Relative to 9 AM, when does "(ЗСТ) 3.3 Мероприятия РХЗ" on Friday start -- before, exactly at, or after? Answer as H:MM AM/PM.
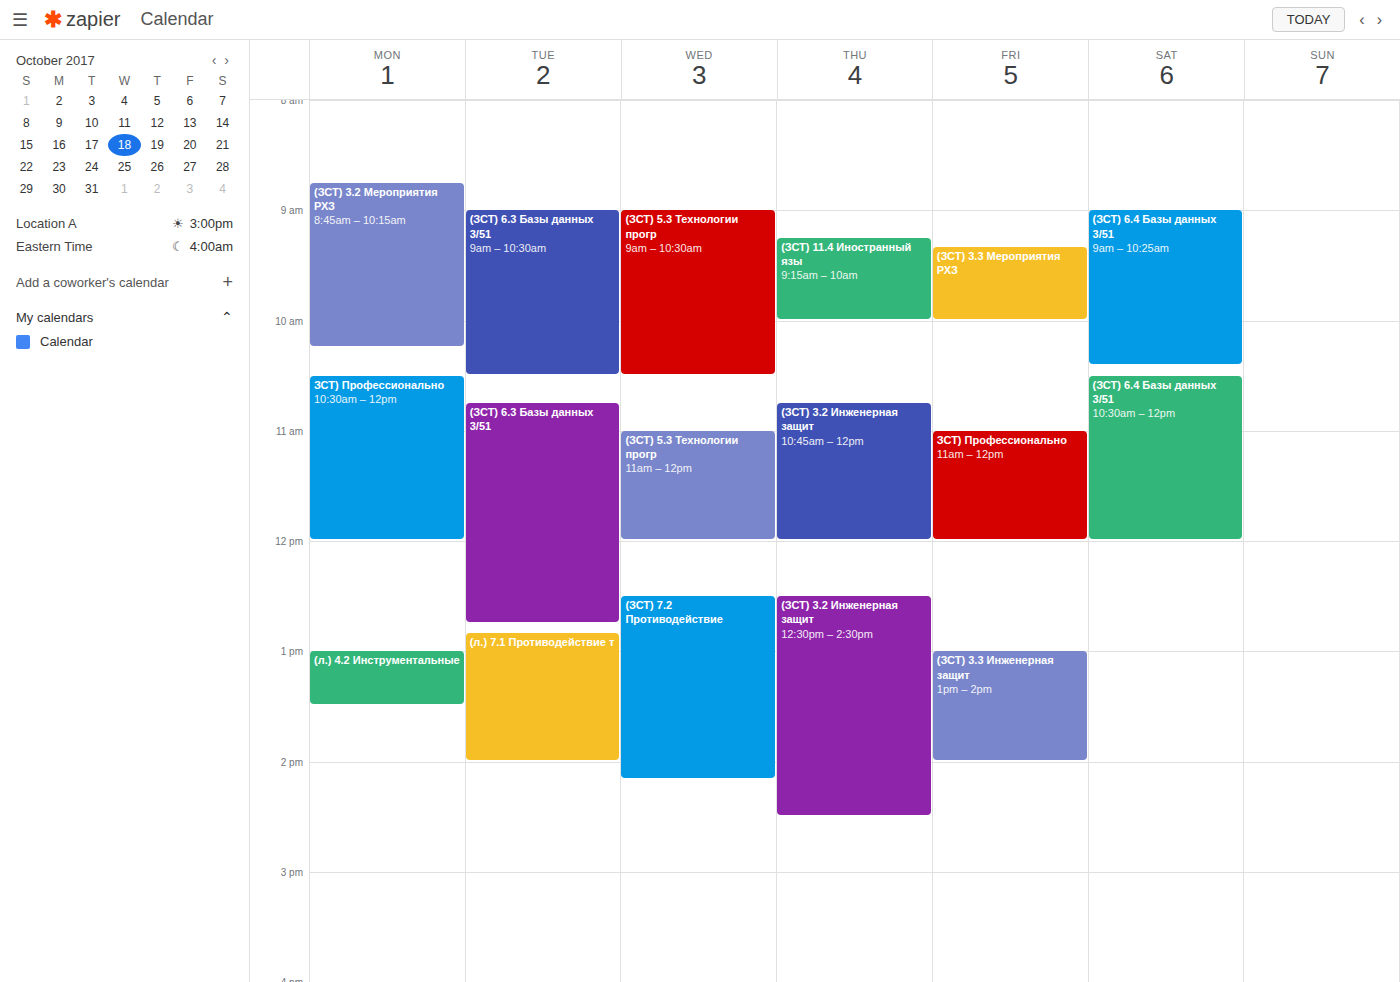
9:20 AM -- after 9 AM, 20 minutes below the 9 AM line.